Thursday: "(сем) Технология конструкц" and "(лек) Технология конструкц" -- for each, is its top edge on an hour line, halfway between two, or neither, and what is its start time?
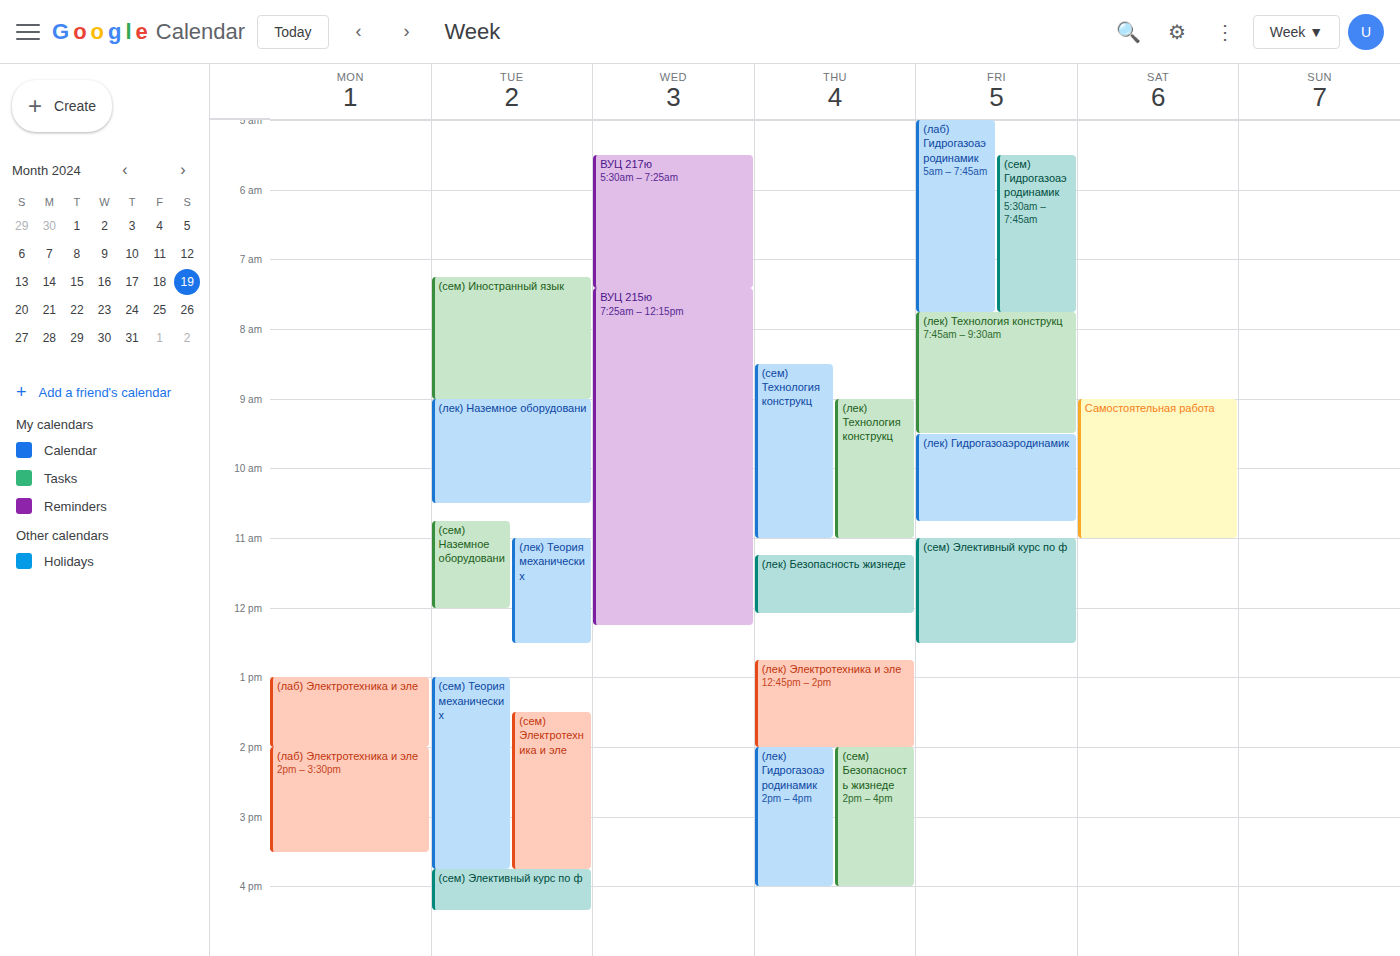
"(сем) Технология конструкц": 8:30 AM, halfway between the 8 AM and 9 AM lines. "(лек) Технология конструкц": 9:00 AM, exactly on the 9 AM line.